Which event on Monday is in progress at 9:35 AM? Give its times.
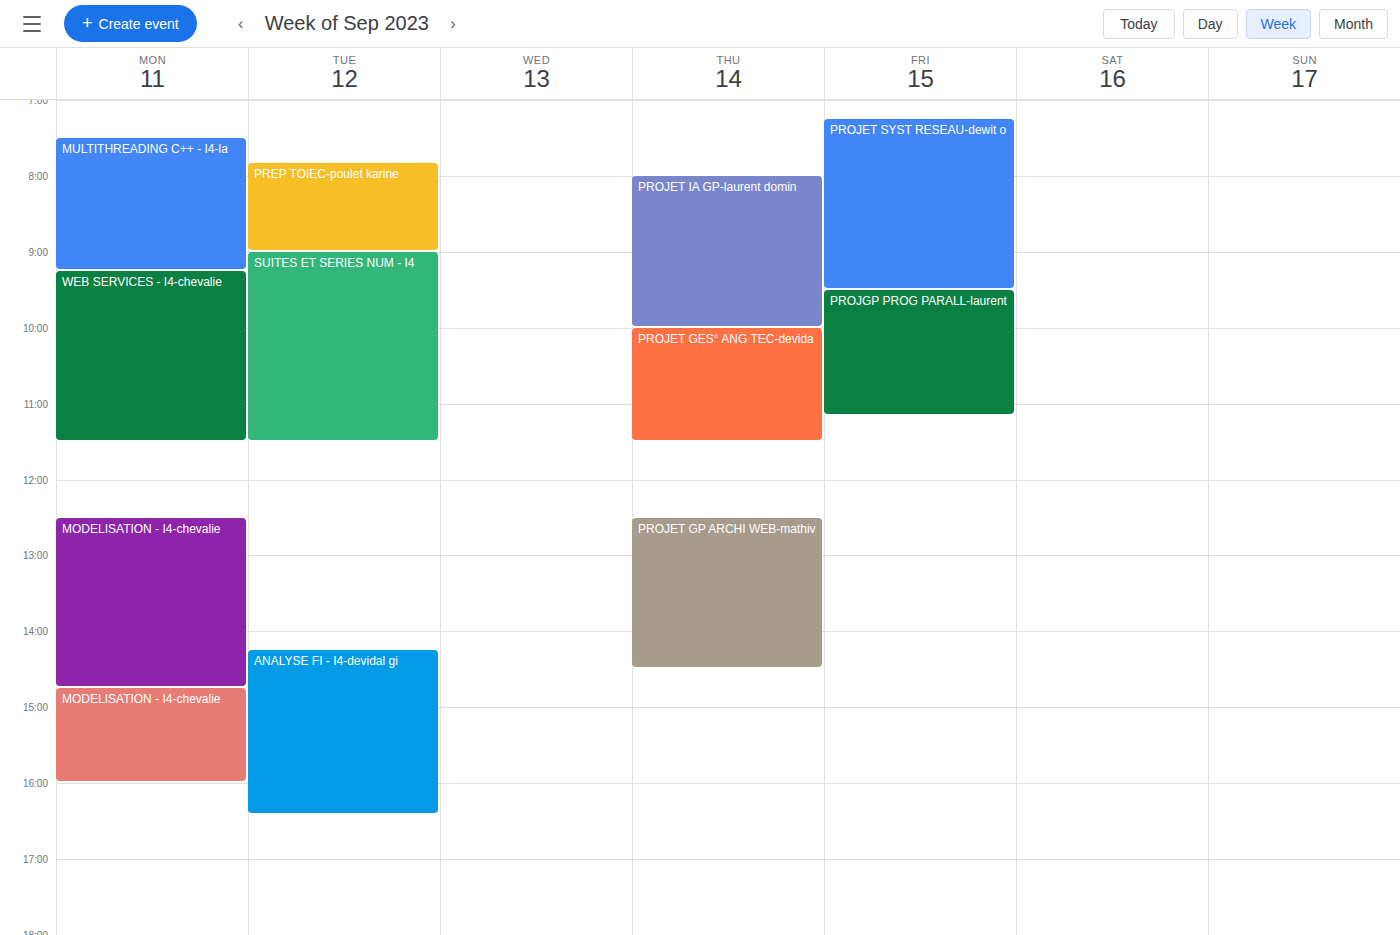
"WEB SERVICES - I4-chevalie", 9:15 AM to 11:30 AM